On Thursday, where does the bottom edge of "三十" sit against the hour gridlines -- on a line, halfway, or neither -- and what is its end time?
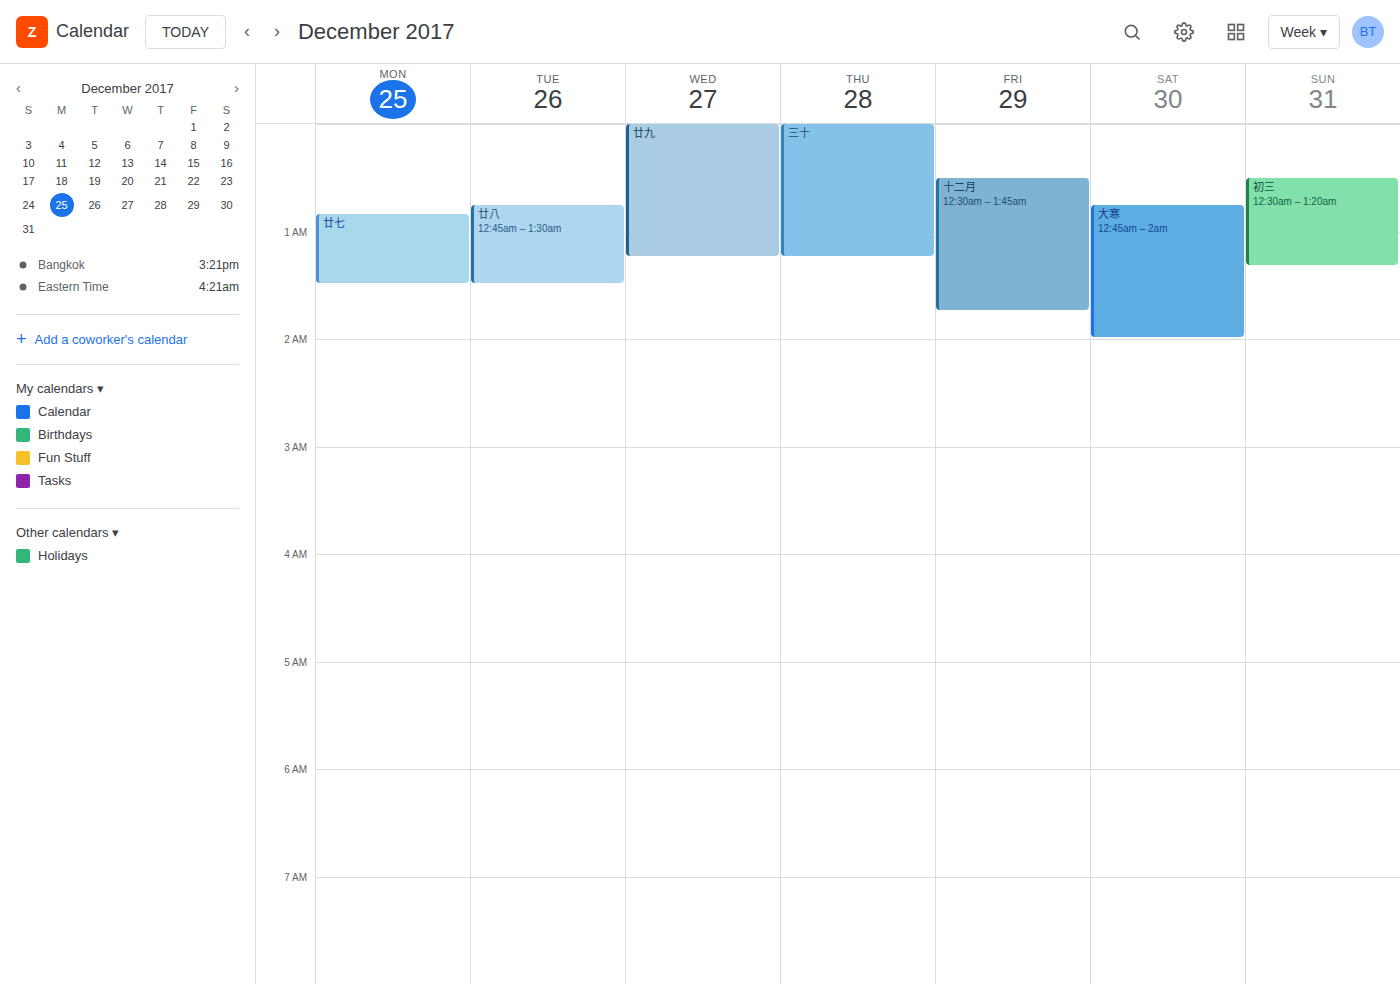
1:15 AM -- neither: a quarter of the way from the 1 AM line to the 2 AM line.